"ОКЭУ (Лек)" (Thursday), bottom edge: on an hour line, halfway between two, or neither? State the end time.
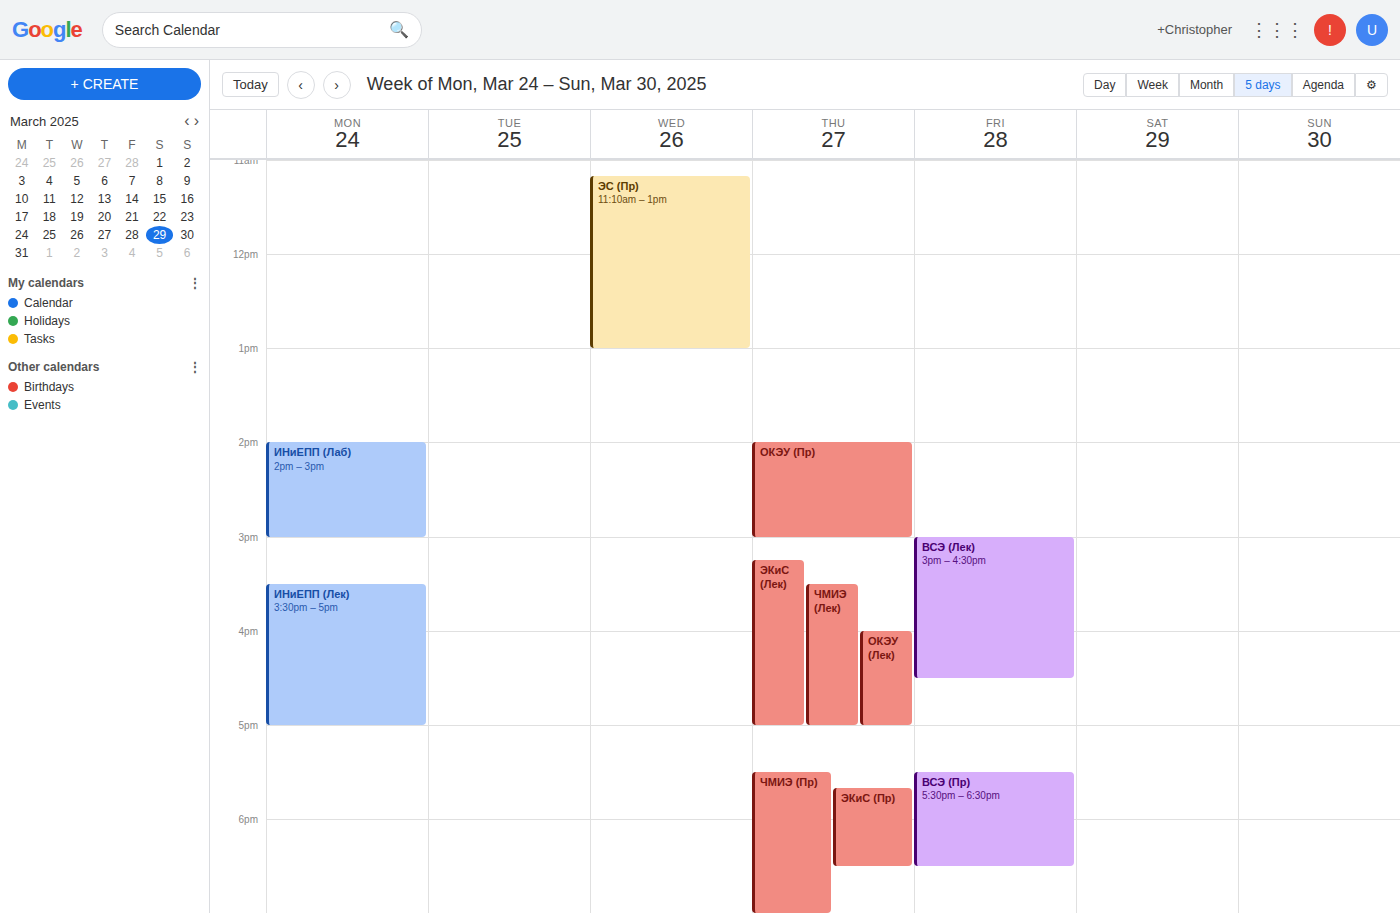
5:00 PM -- exactly on the 5 PM line.